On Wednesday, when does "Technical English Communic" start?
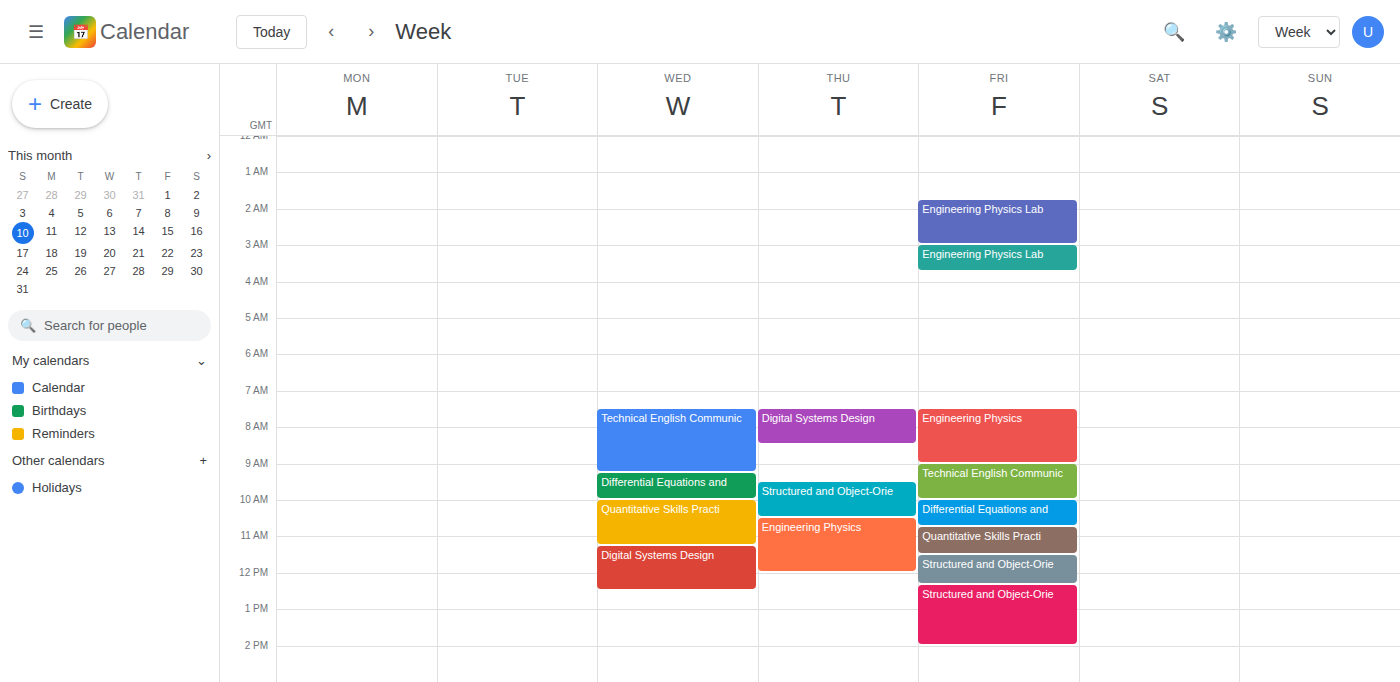
7:30 AM